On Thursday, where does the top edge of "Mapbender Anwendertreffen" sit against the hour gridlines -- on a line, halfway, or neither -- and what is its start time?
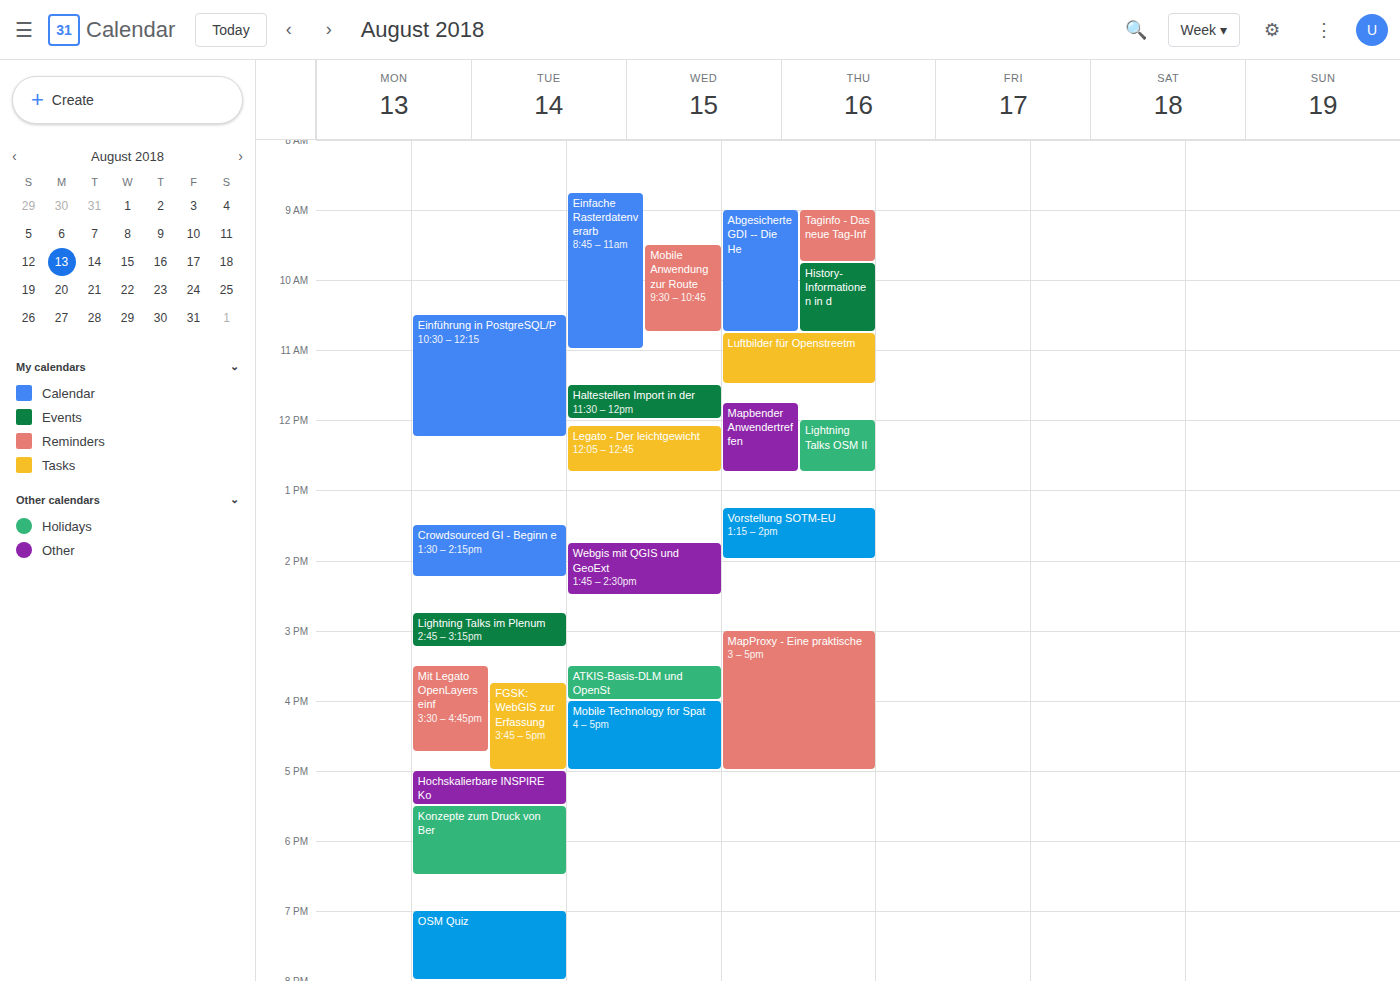
11:45 AM -- neither: three quarters of the way from the 11 AM line to the 12 PM line.